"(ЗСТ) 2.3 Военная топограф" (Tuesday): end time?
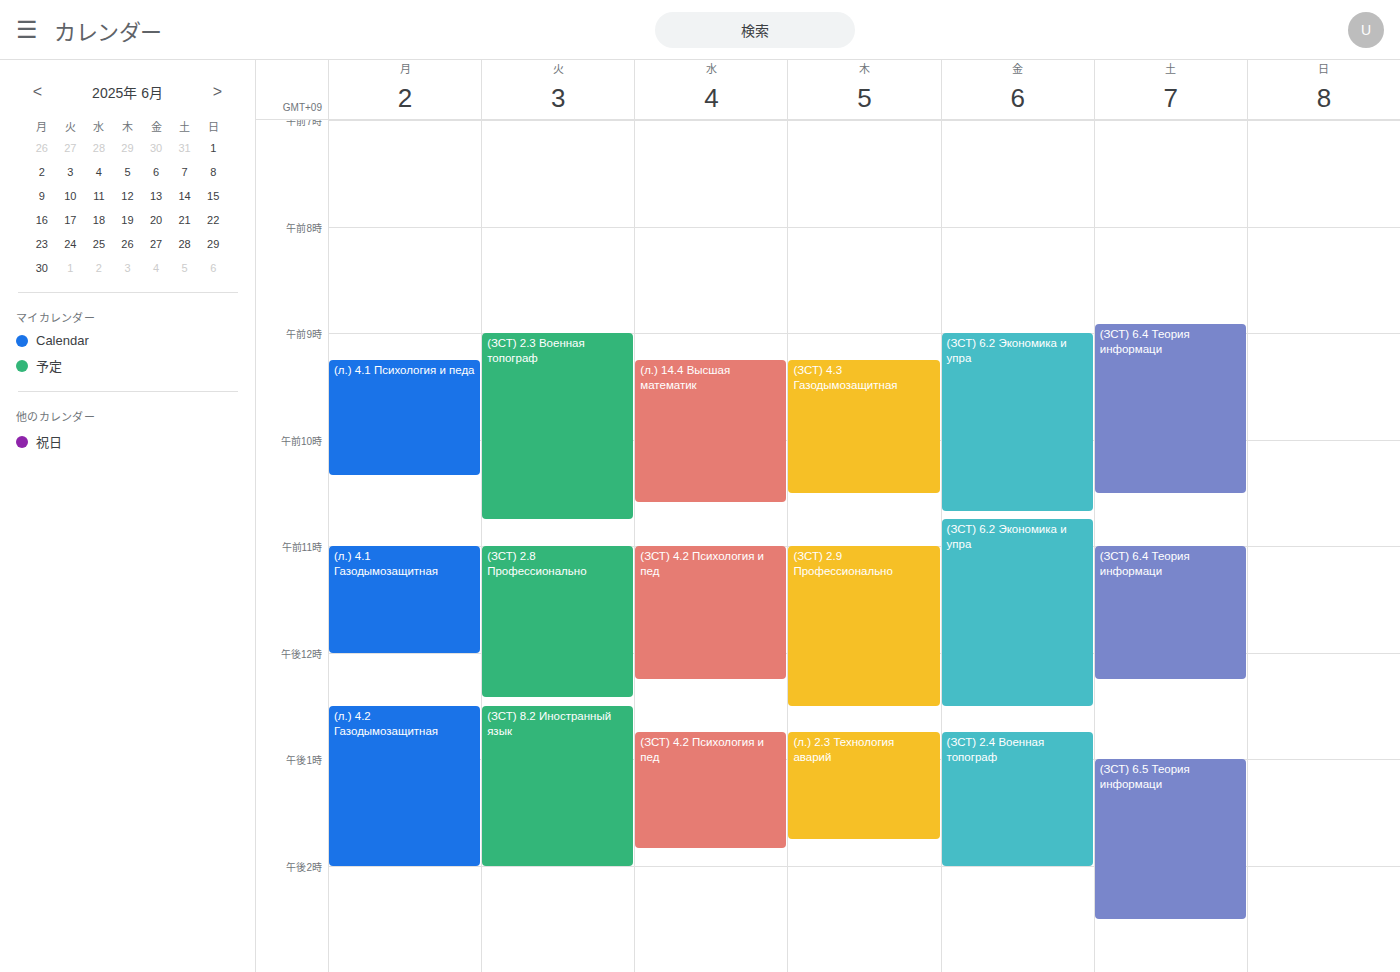
10:45